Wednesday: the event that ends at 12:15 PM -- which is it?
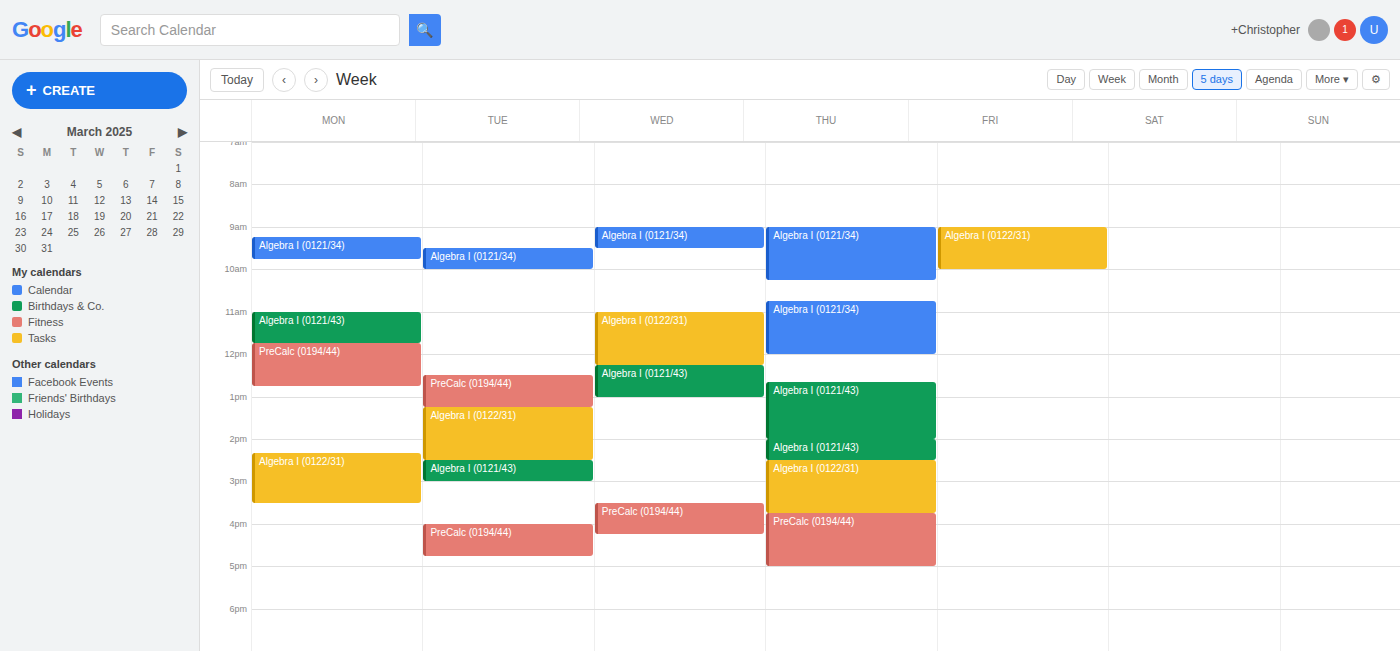
"Algebra I (0122/31)"